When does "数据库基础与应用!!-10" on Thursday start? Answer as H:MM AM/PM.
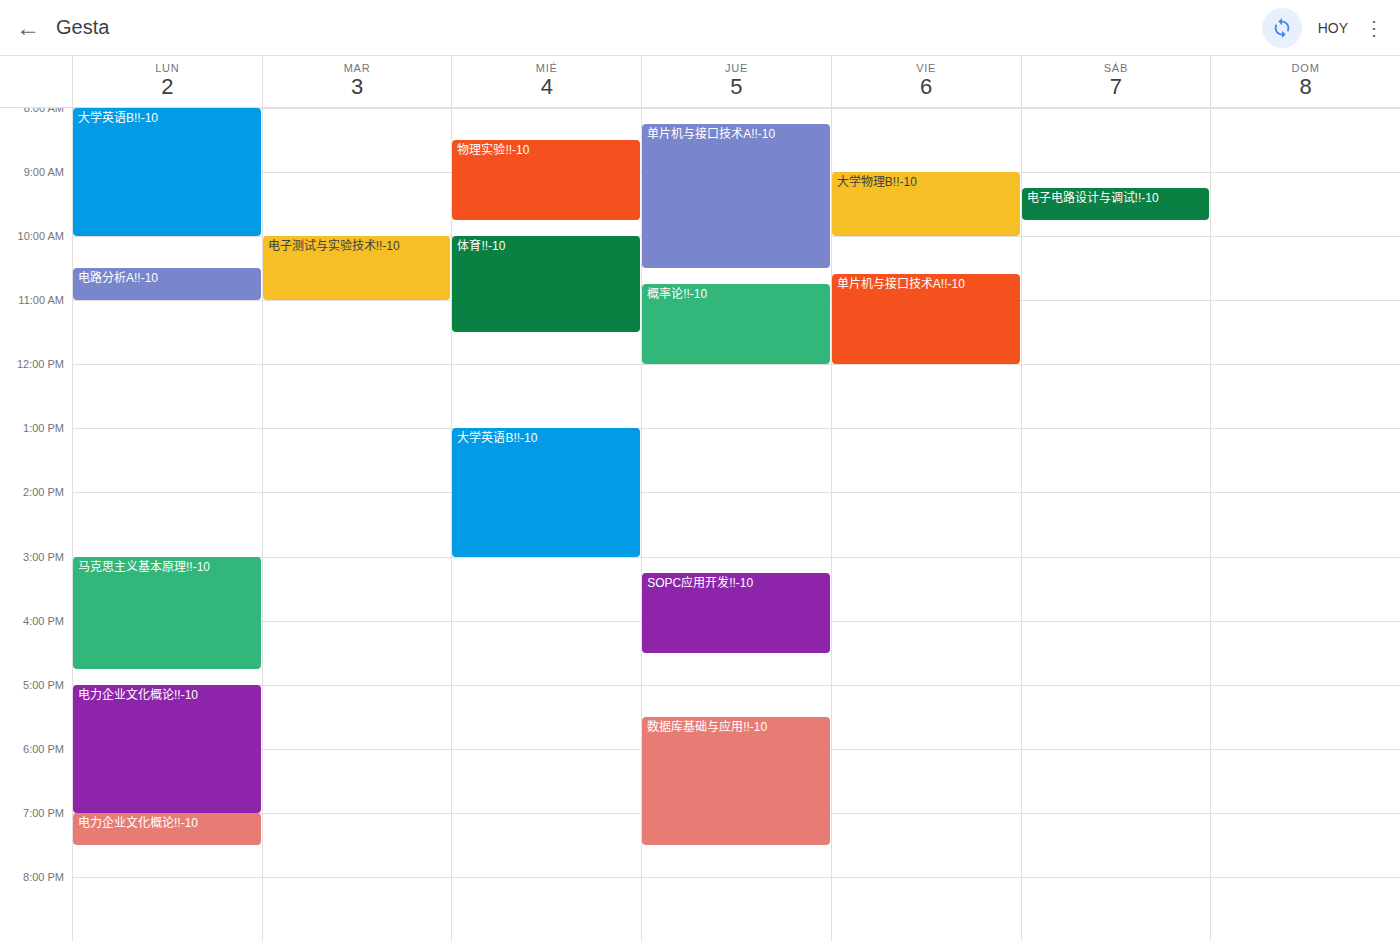
5:30 PM